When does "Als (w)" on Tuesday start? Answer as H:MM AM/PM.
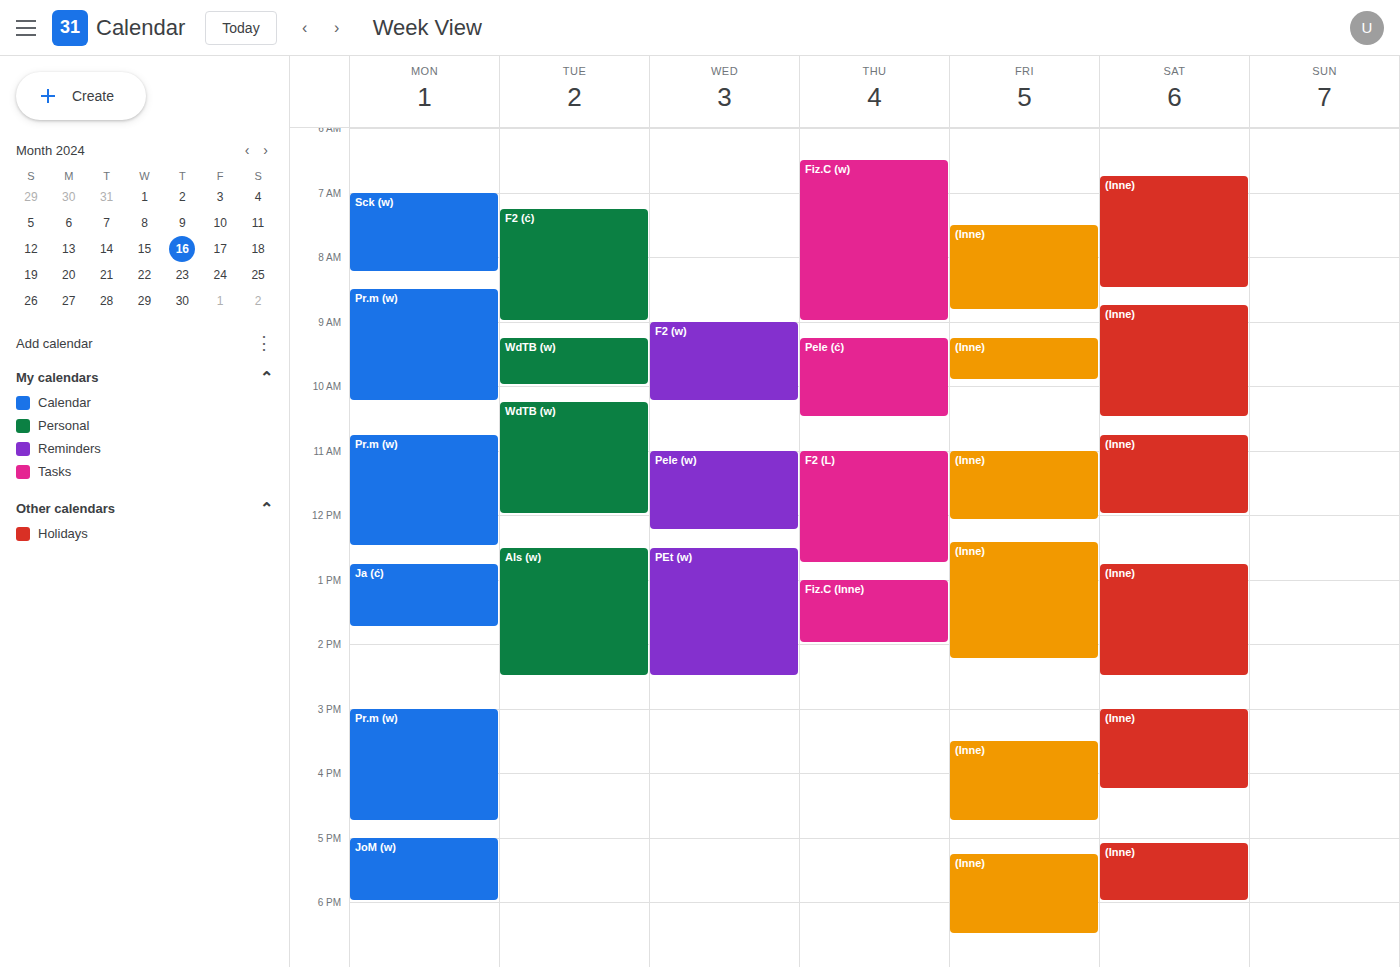
12:30 PM